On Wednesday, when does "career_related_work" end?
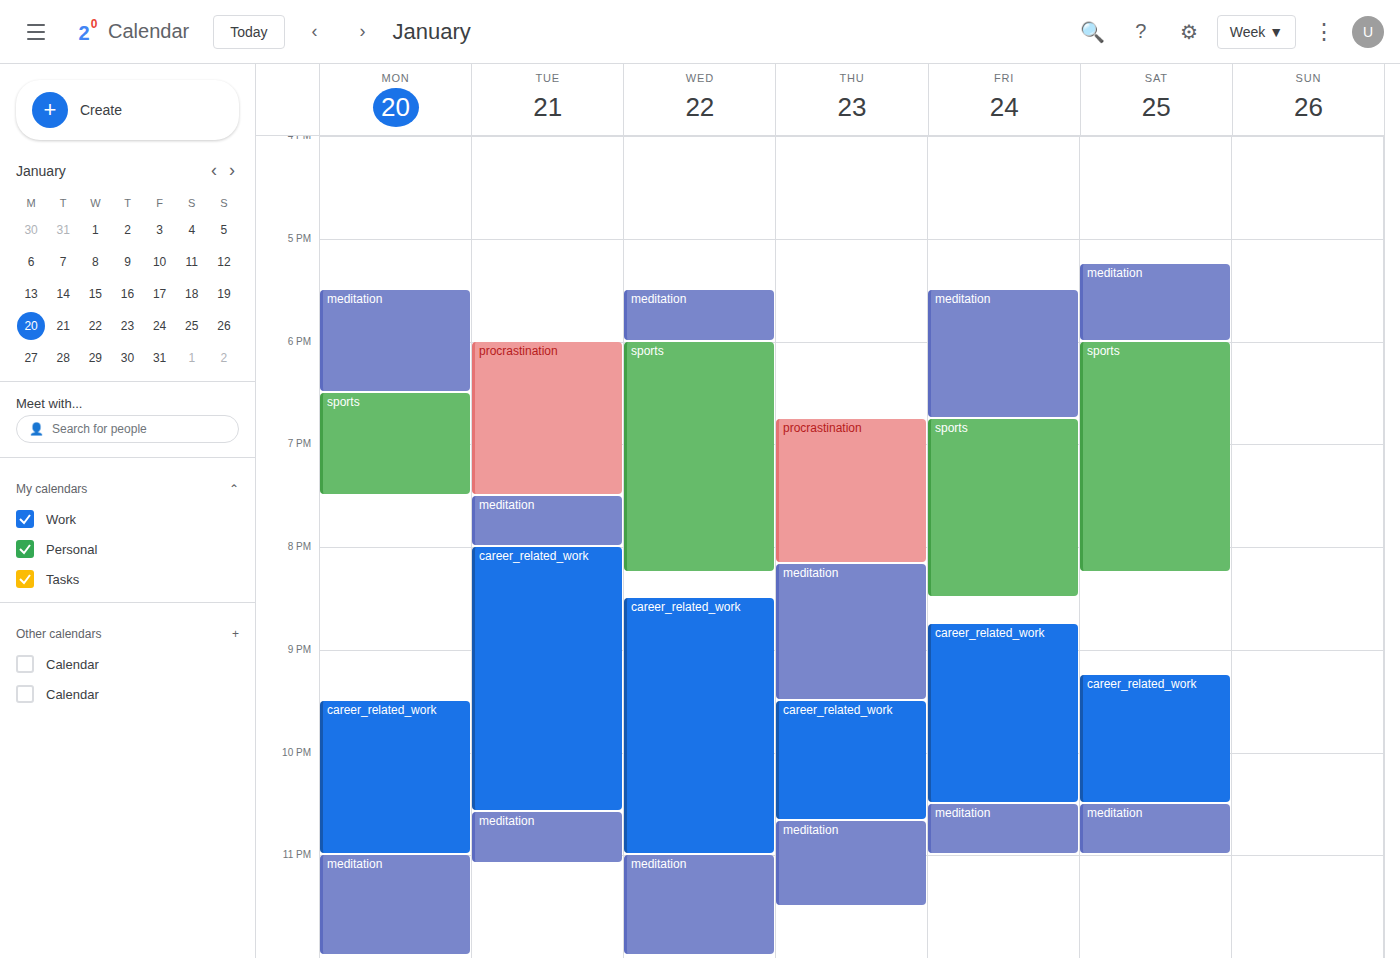
11:00 PM